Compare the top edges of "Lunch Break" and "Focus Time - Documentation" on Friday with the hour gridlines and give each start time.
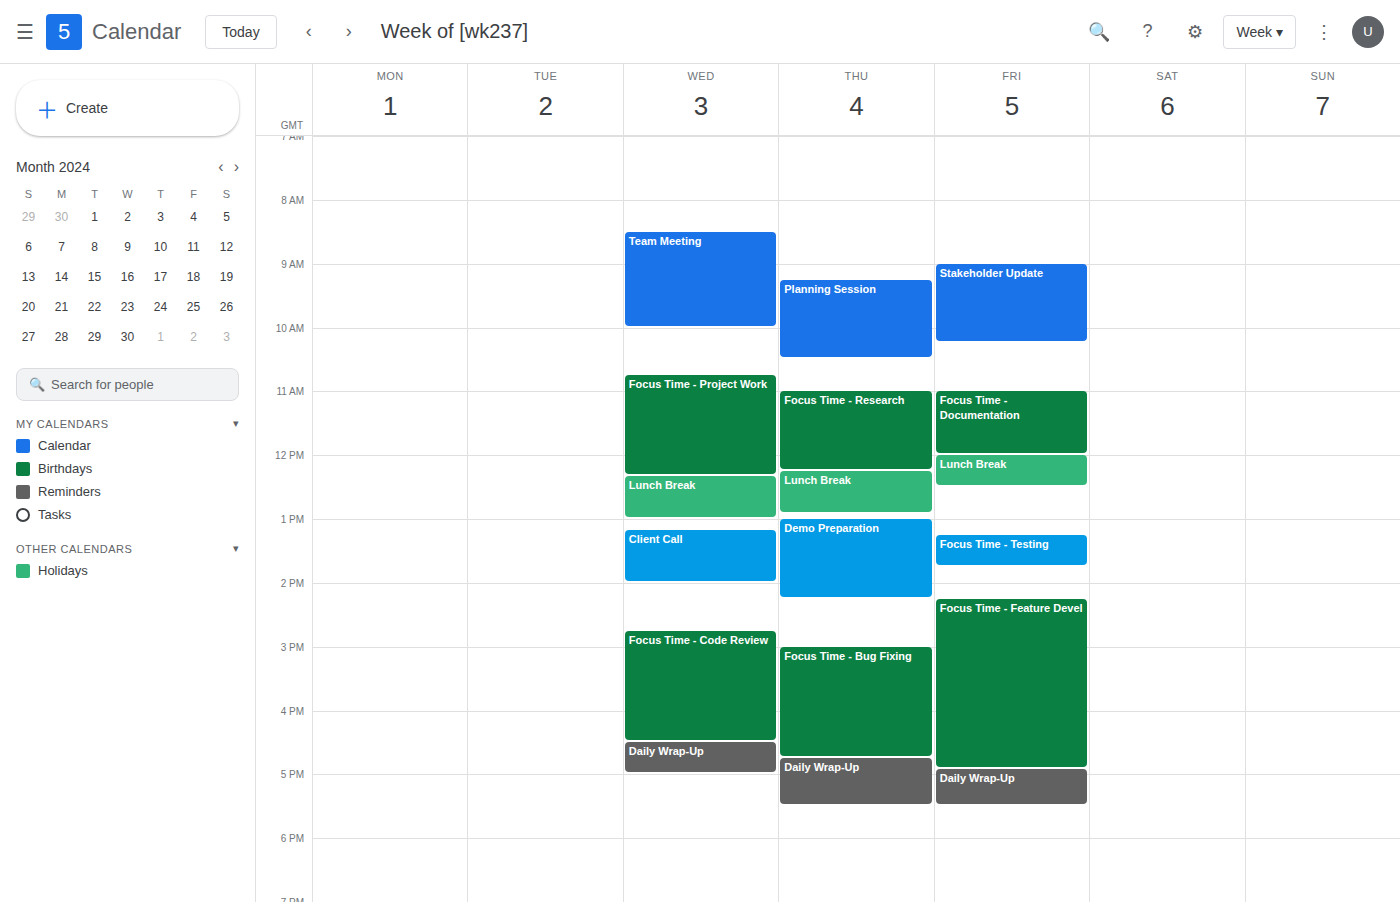
"Lunch Break": 12:00 PM, exactly on the 12 PM line. "Focus Time - Documentation": 11:00 AM, exactly on the 11 AM line.